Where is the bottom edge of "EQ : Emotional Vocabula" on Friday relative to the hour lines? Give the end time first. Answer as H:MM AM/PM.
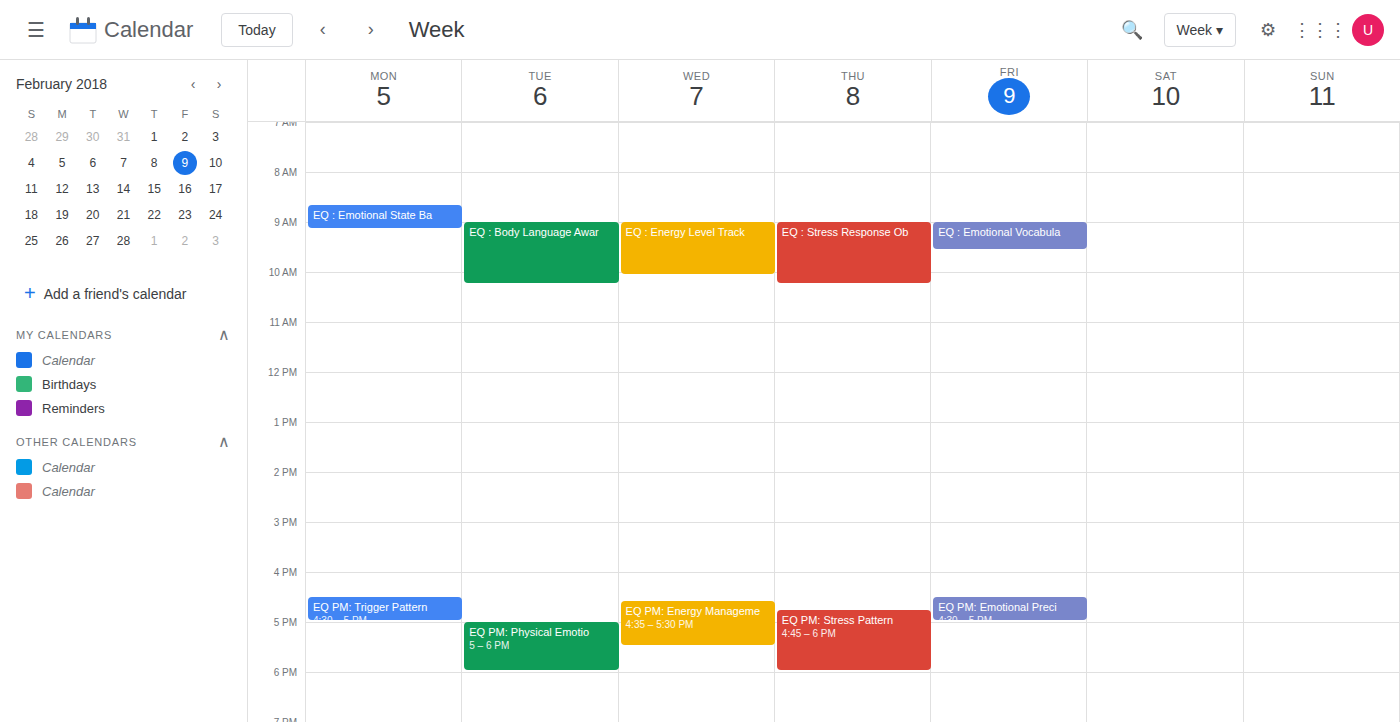
9:35 AM -- neither: 35 minutes below the 9 AM line and 25 minutes above the 10 AM line.